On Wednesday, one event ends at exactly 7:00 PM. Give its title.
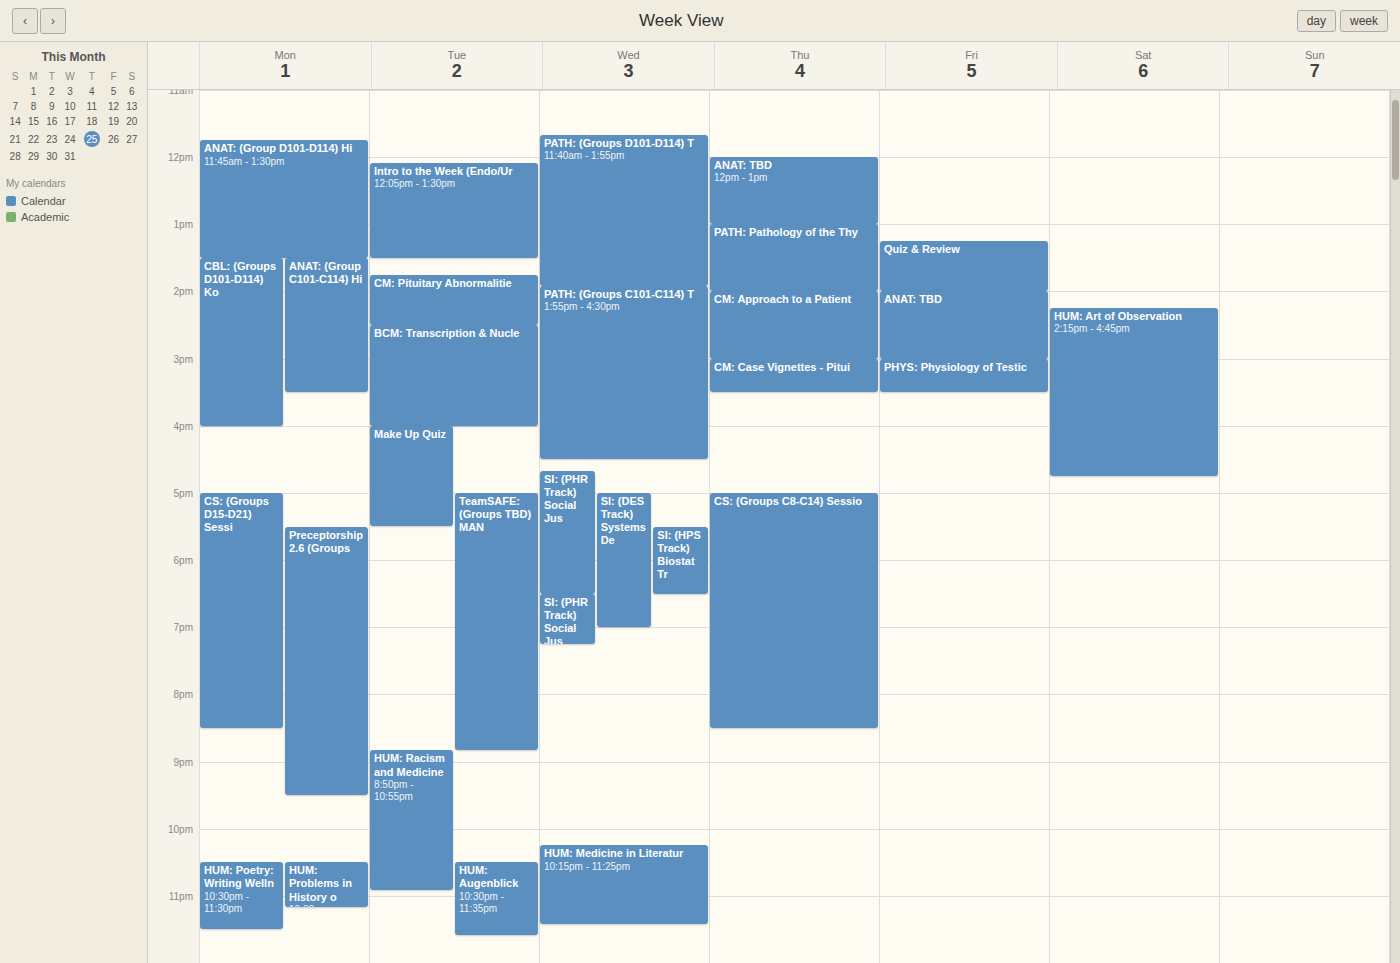
"SI: (DES Track) Systems De"